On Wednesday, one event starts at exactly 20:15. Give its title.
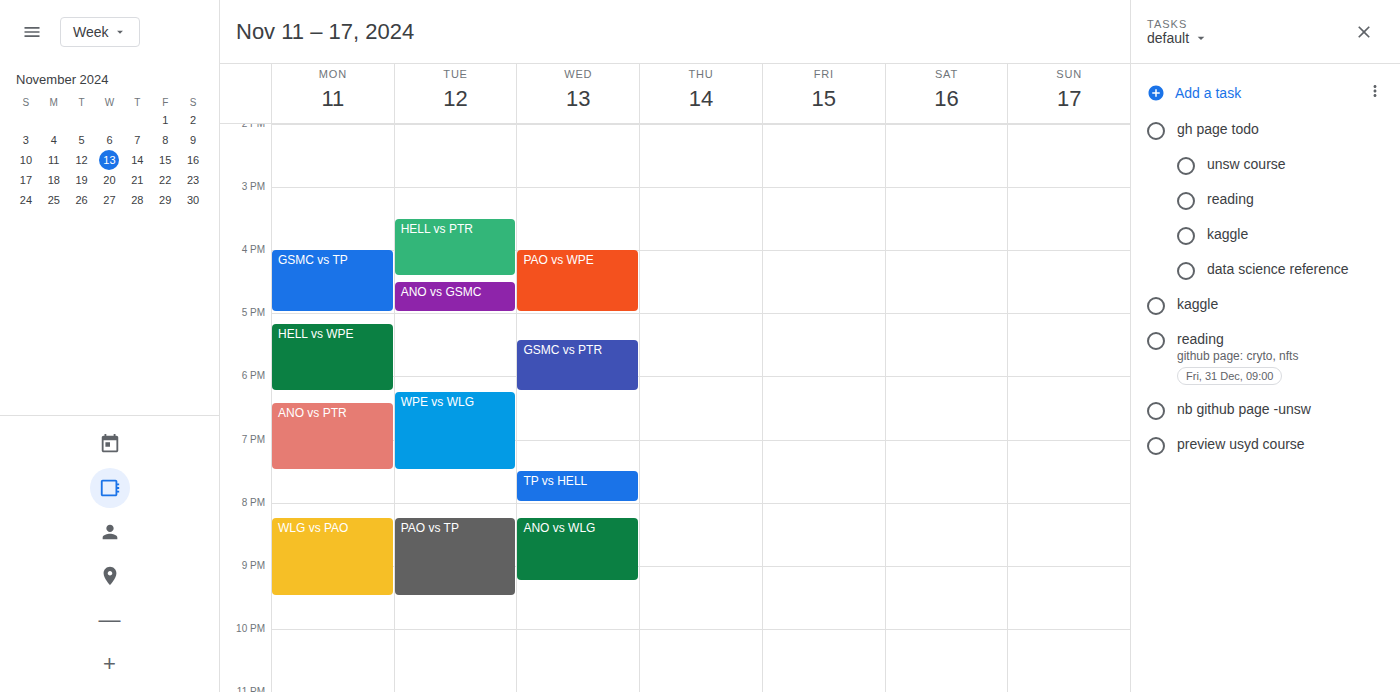
"ANO vs WLG"